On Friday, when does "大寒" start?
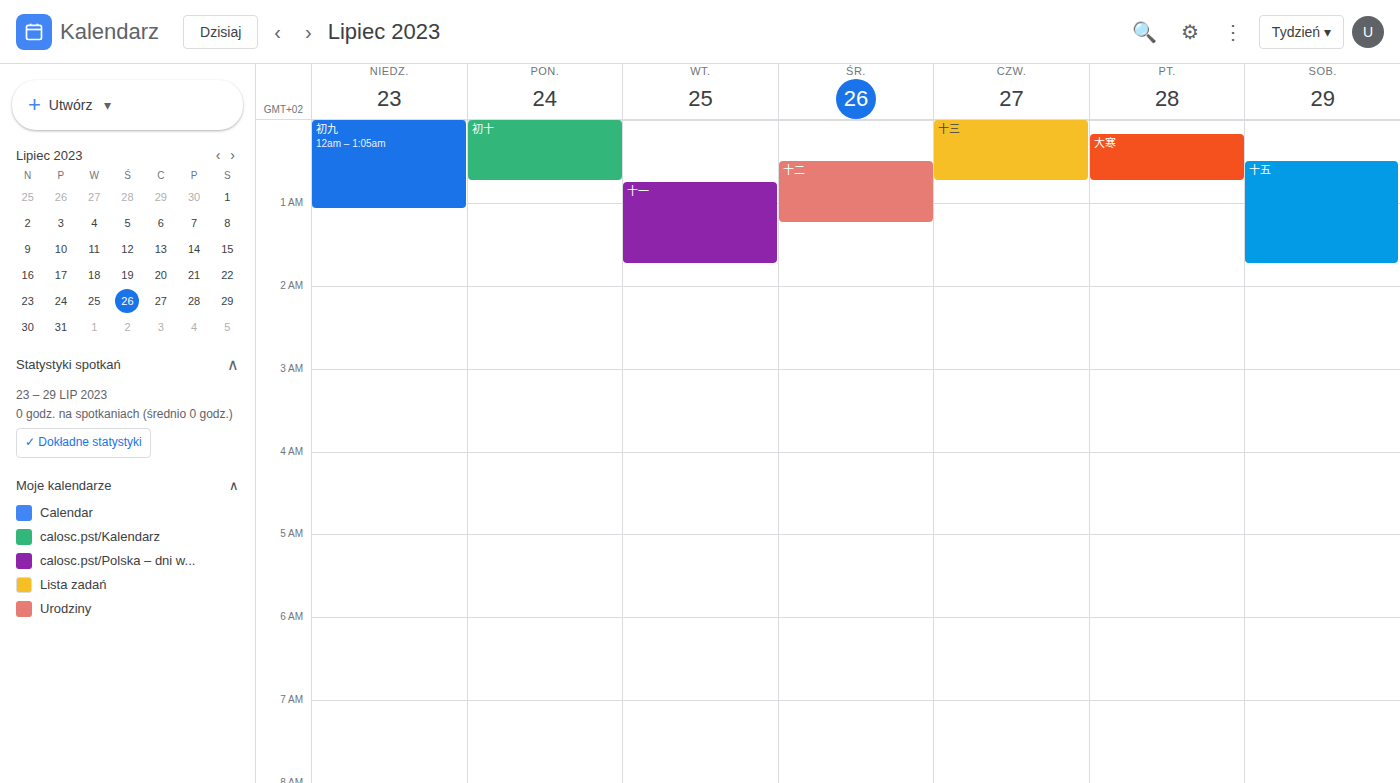
12:10 AM